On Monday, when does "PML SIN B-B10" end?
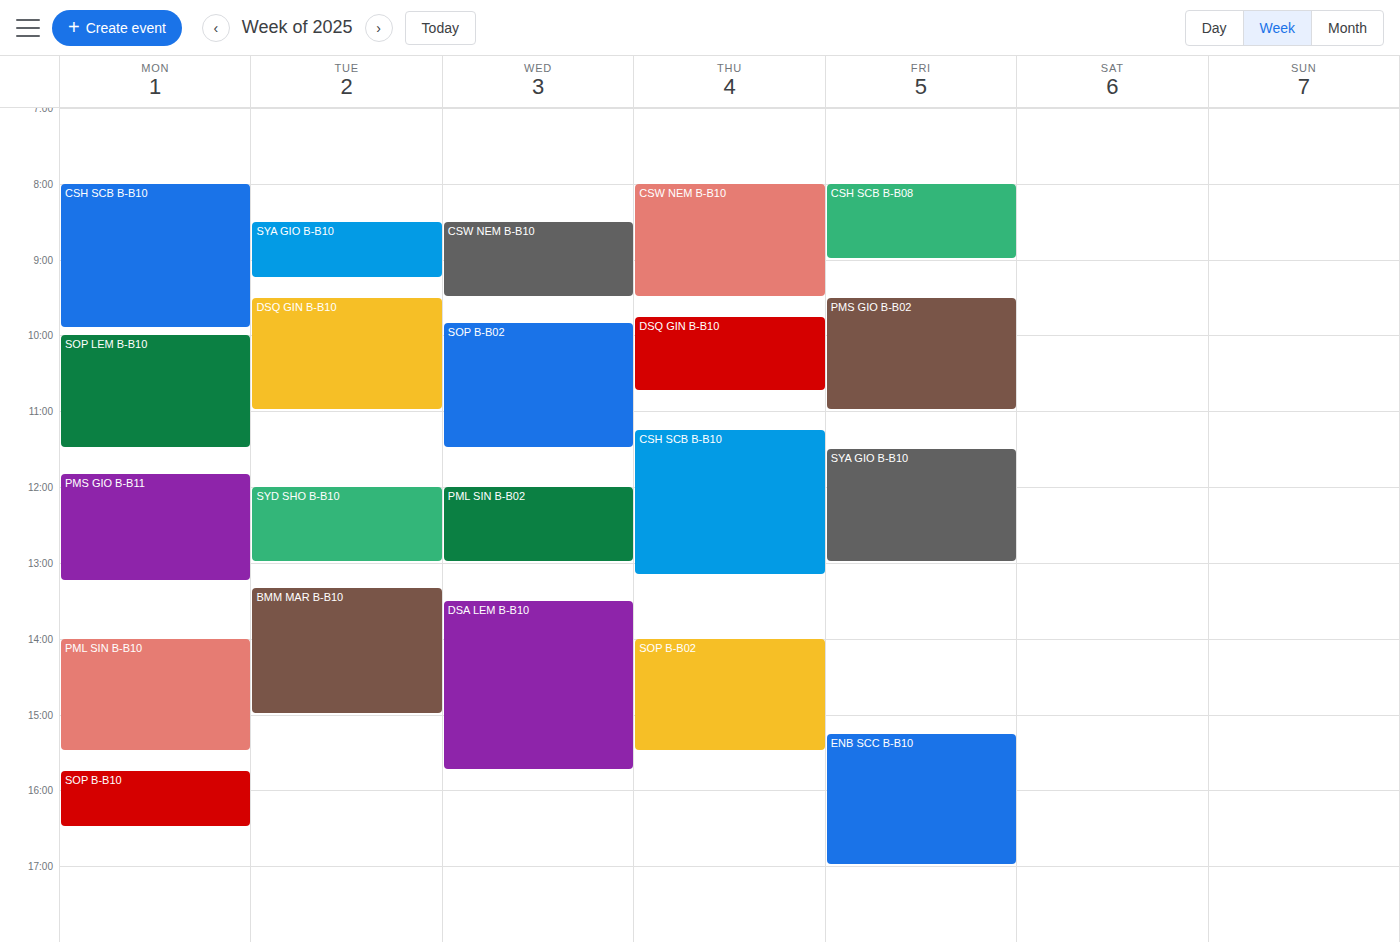
3:30 PM